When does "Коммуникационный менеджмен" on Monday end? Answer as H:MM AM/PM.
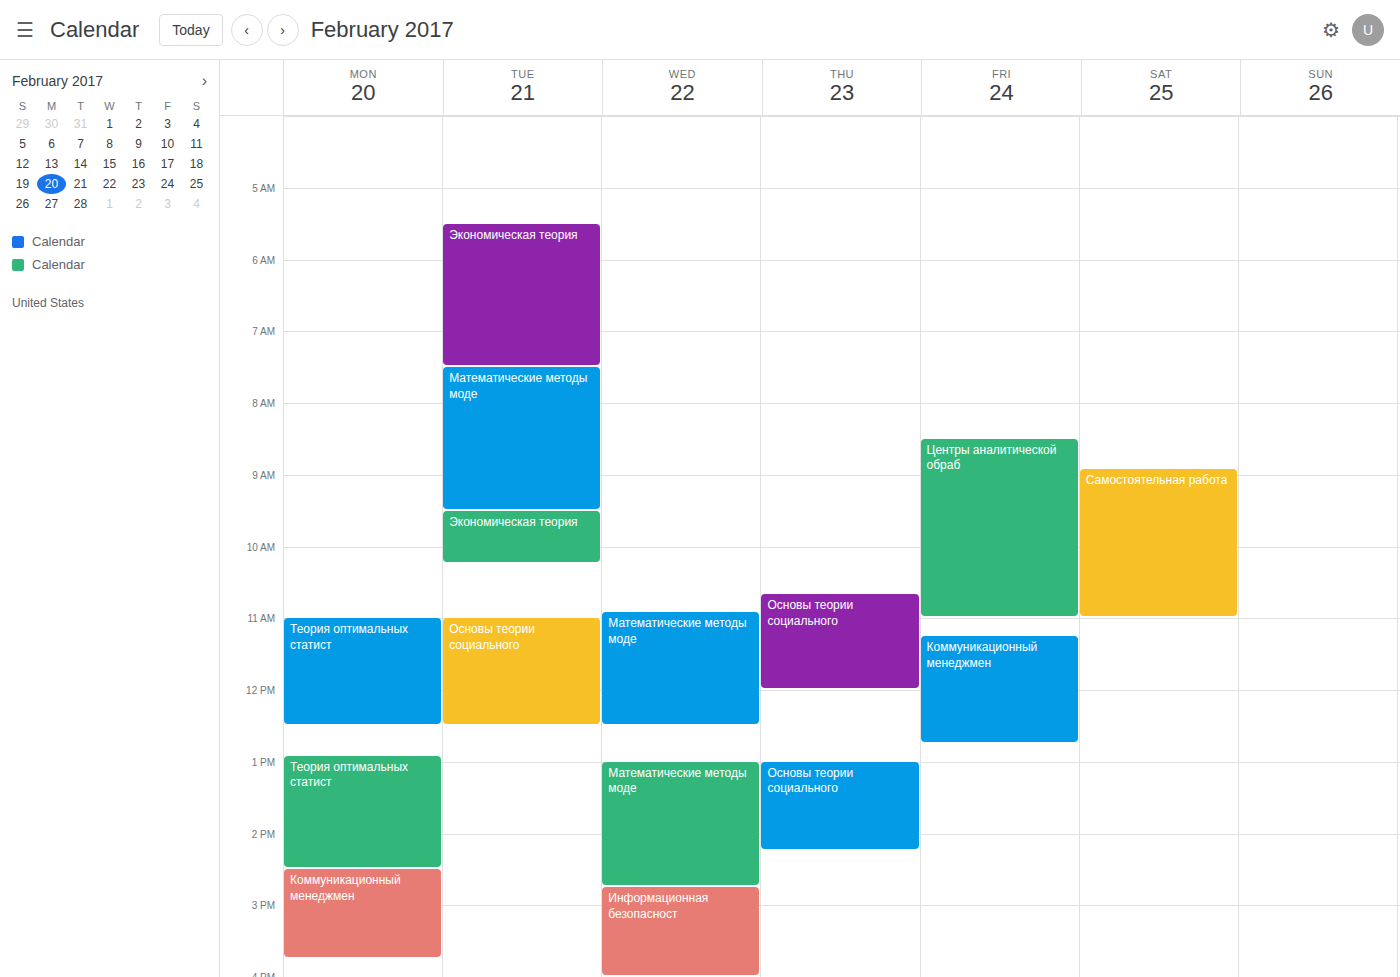
3:45 PM